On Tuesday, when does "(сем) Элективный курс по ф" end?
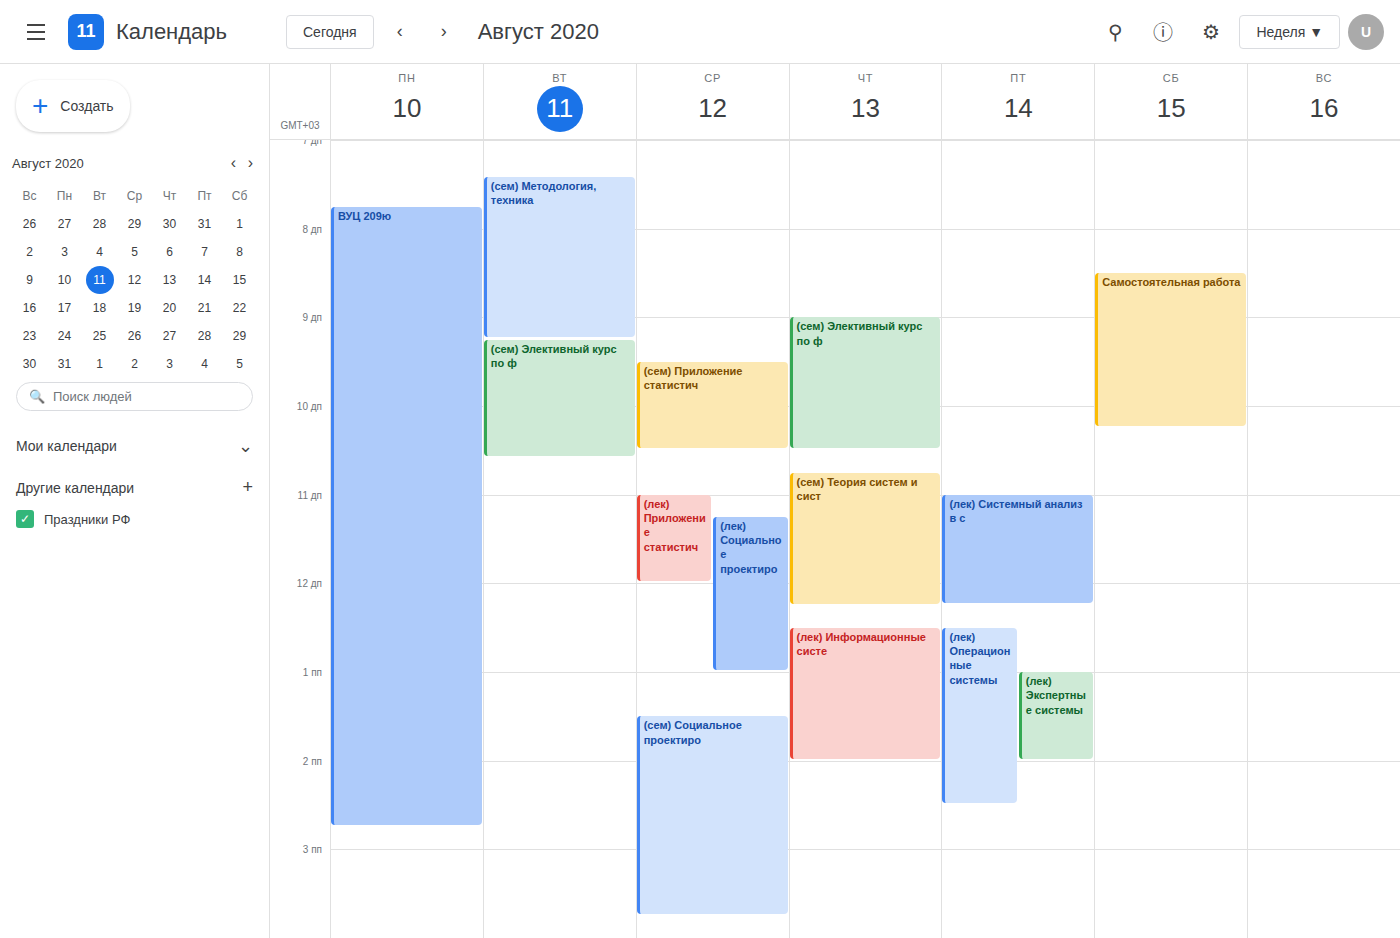
10:35 AM